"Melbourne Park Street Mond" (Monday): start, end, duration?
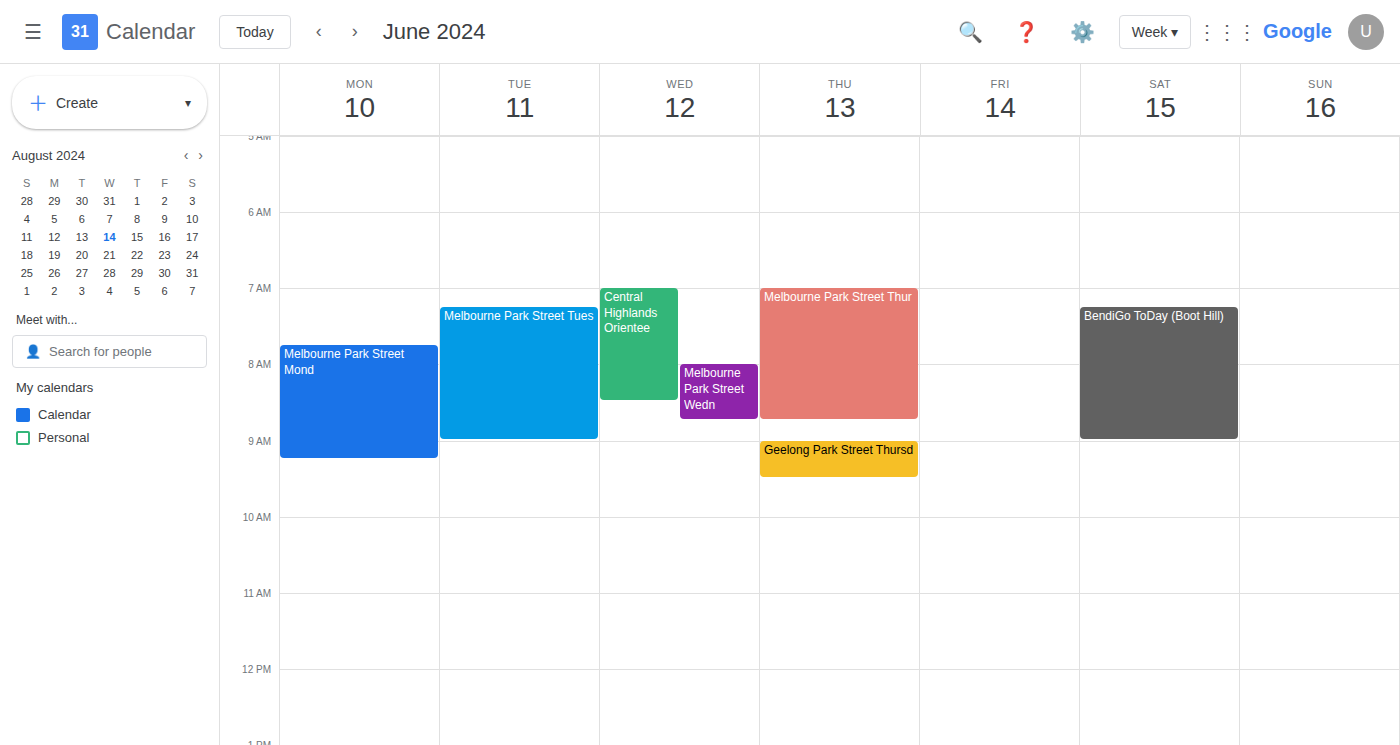
7:45 AM to 9:15 AM, 1 hour 30 minutes